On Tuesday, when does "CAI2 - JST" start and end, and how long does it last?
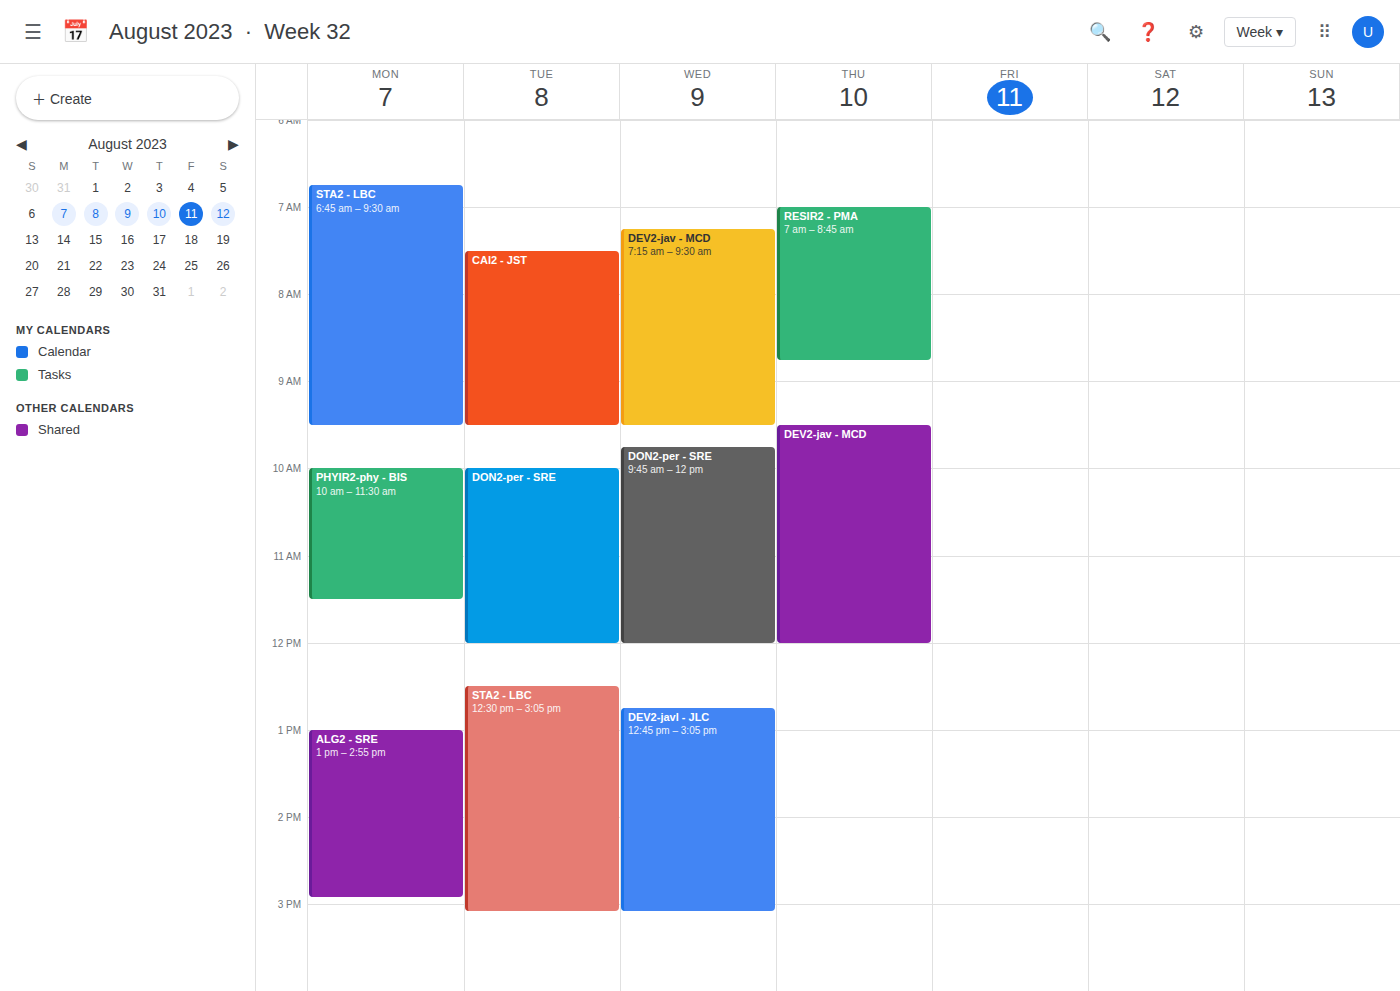
7:30 AM to 9:30 AM, 2 hours